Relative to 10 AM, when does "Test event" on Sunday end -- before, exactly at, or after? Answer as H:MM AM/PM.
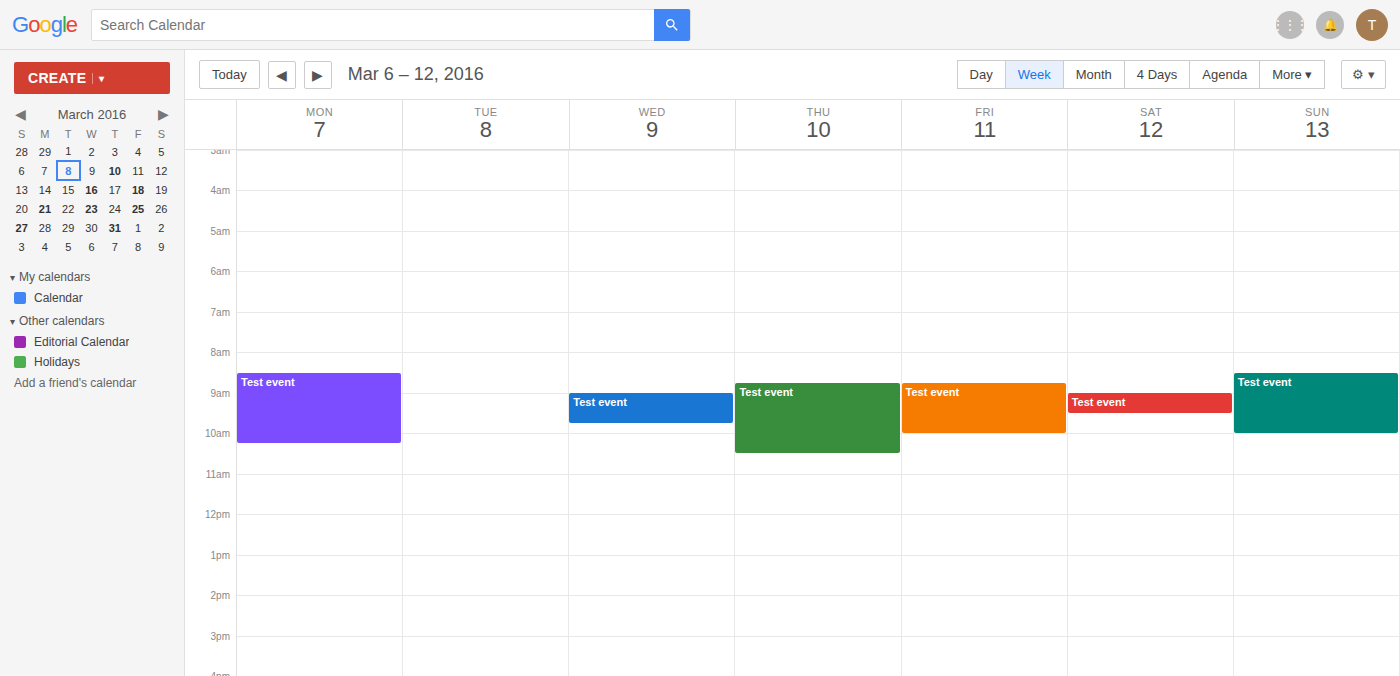
10:00 AM -- exactly at 10 AM, on the 10 AM line.